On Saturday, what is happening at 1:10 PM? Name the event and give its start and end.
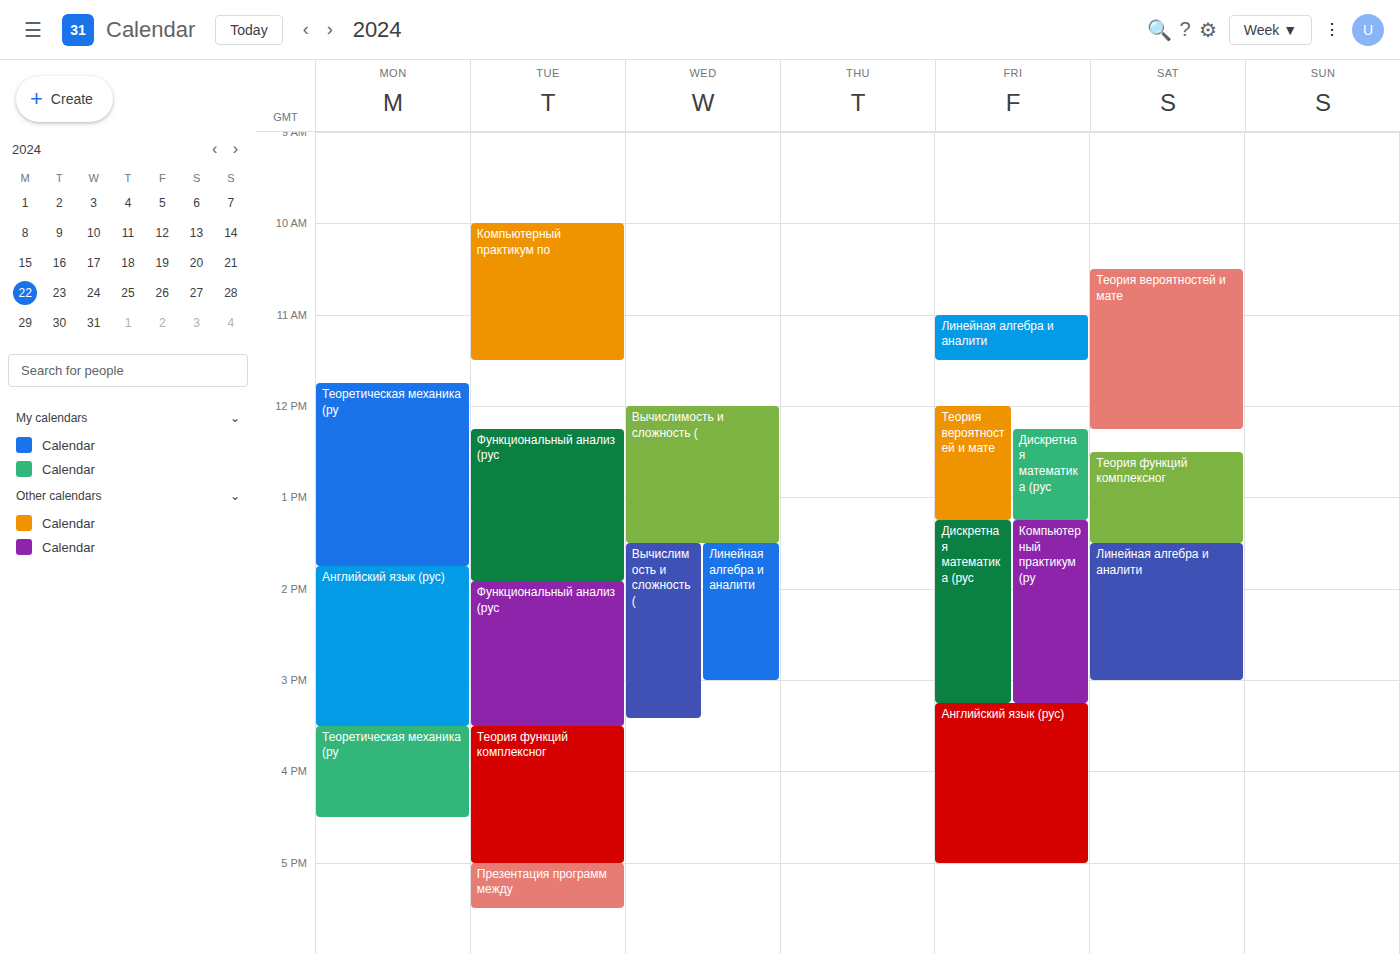
"Теория функций комплексног", 12:30 PM to 1:30 PM